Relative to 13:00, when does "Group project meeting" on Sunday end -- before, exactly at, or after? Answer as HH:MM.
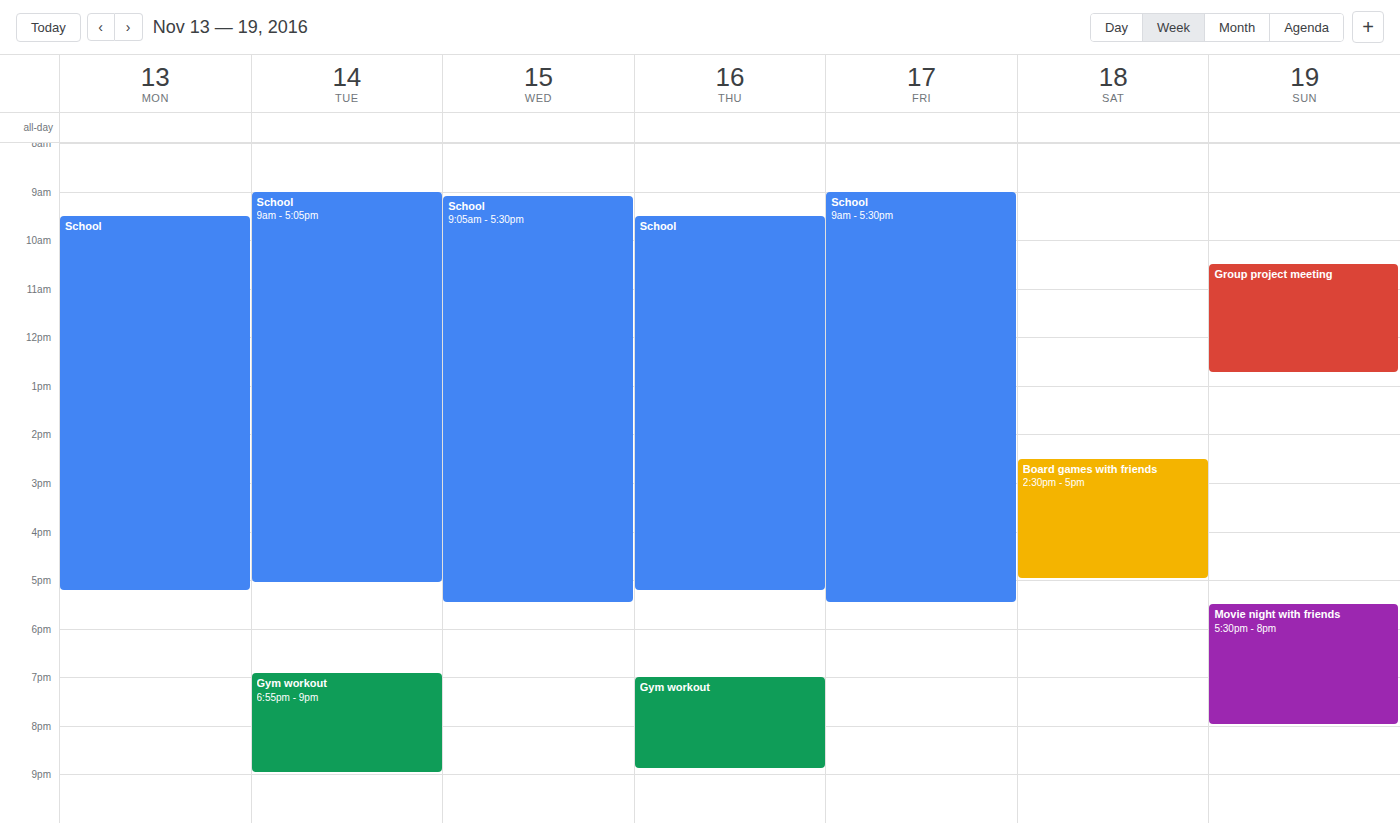
12:45 -- before 13:00, 15 minutes above the 13:00 line.